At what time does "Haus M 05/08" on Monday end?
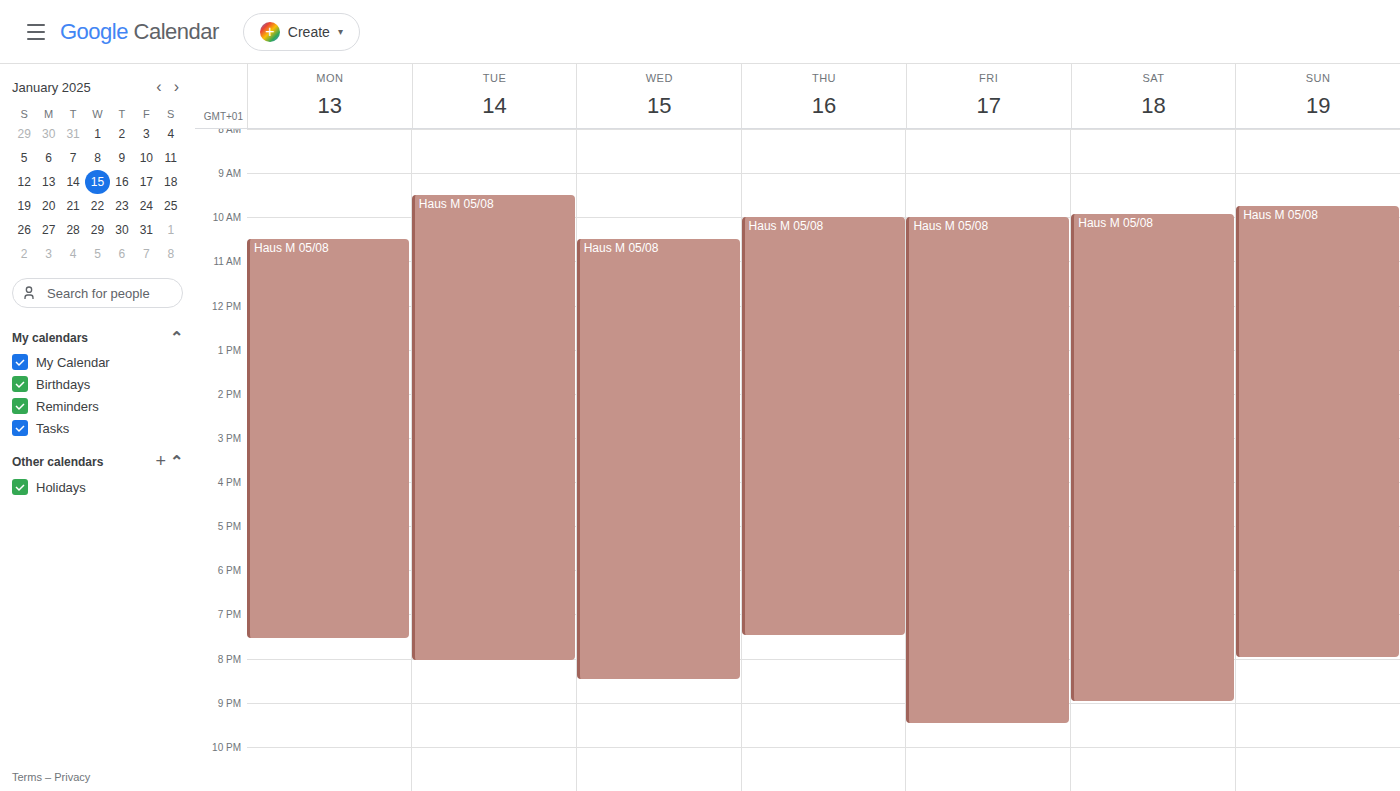
7:35 PM